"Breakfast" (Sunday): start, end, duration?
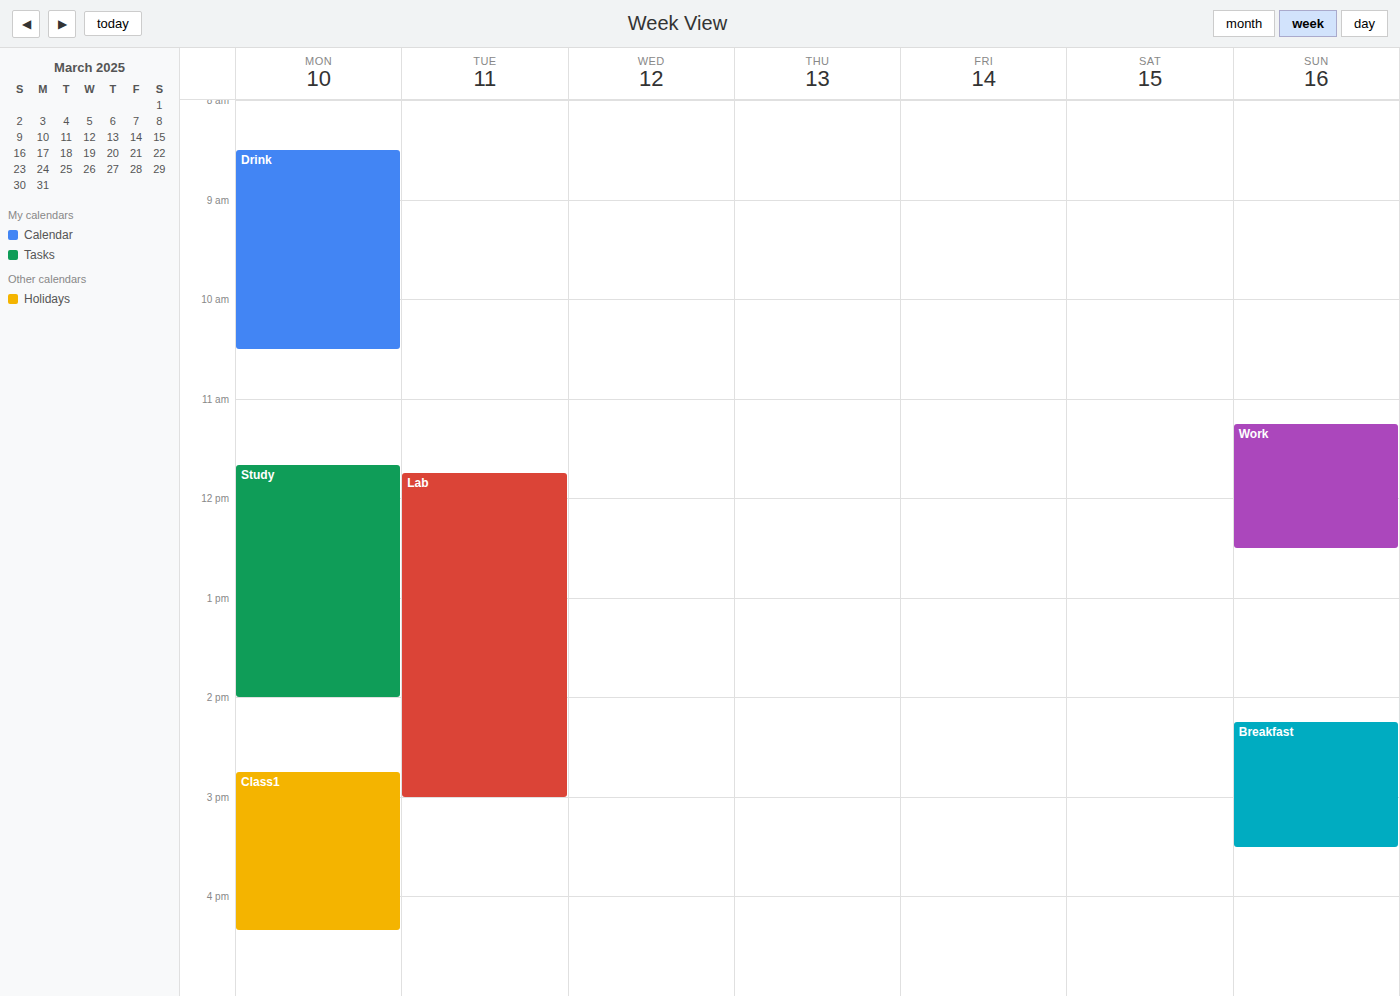
2:15 PM to 3:30 PM, 1 hour 15 minutes